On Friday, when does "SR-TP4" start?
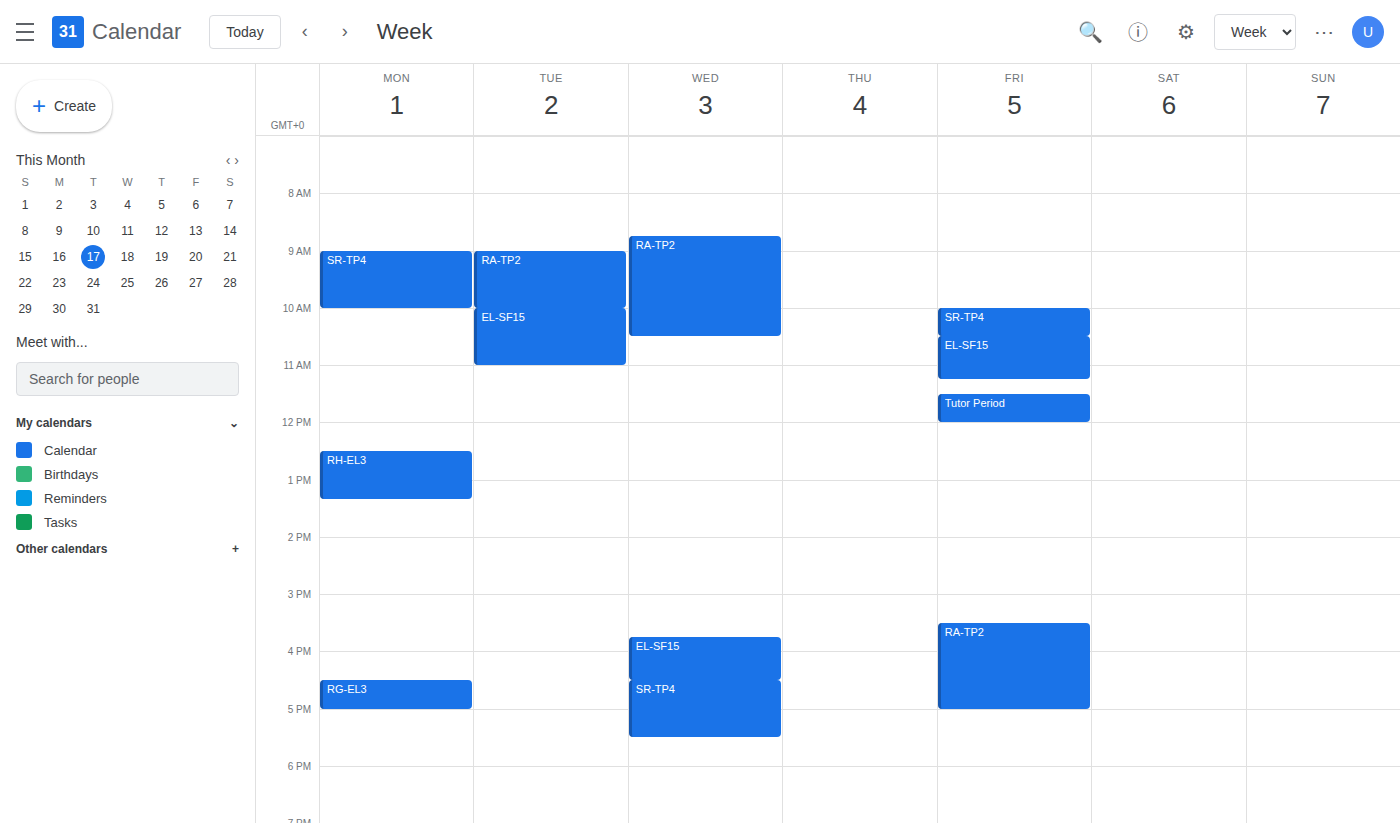
10:00